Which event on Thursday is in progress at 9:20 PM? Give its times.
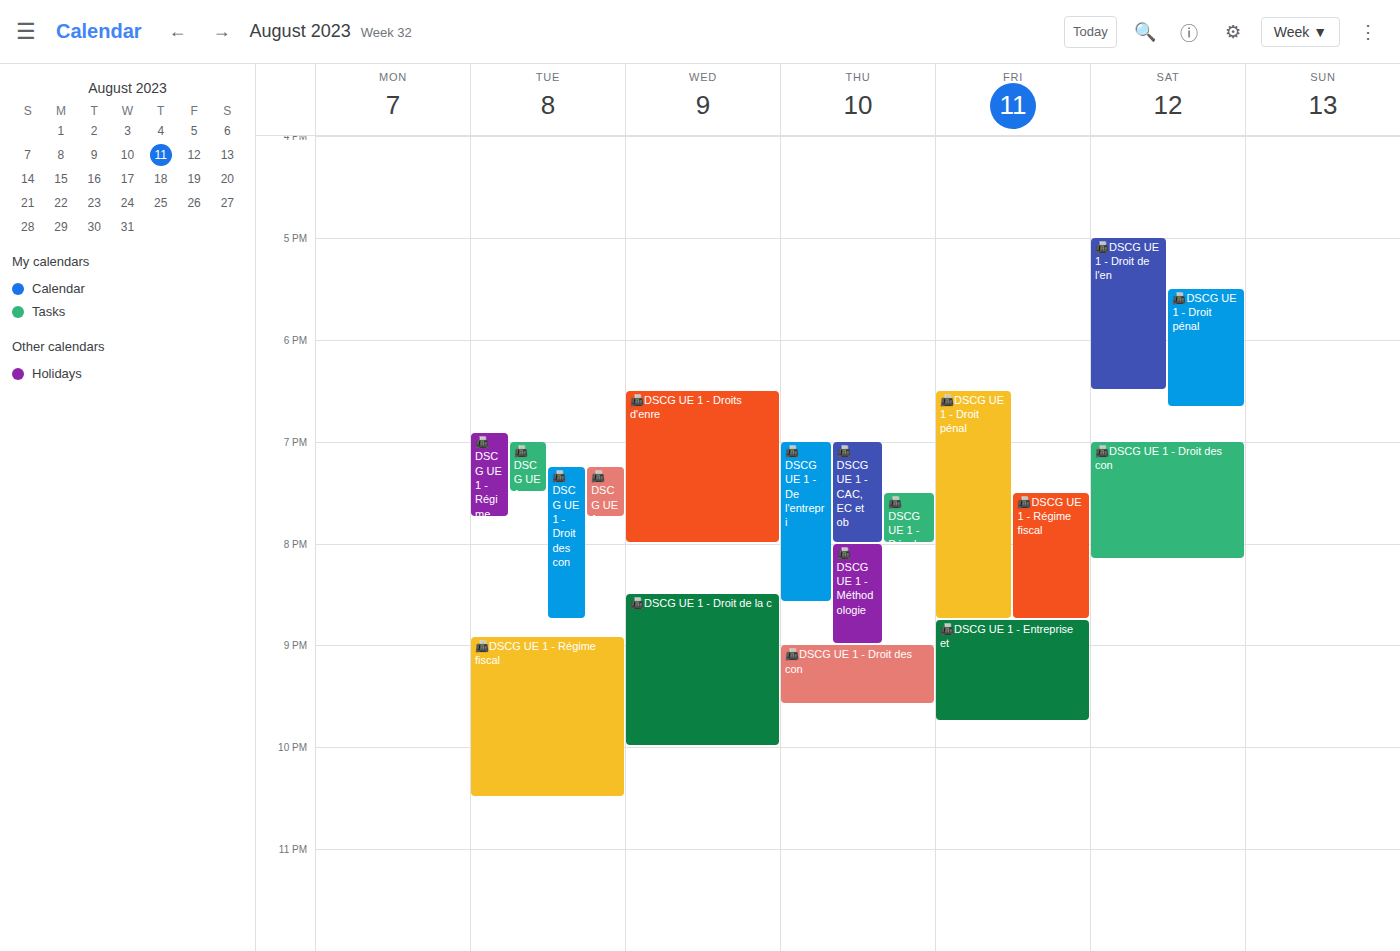
"📠DSCG UE 1 - Droit des con", 9:00 PM to 9:35 PM